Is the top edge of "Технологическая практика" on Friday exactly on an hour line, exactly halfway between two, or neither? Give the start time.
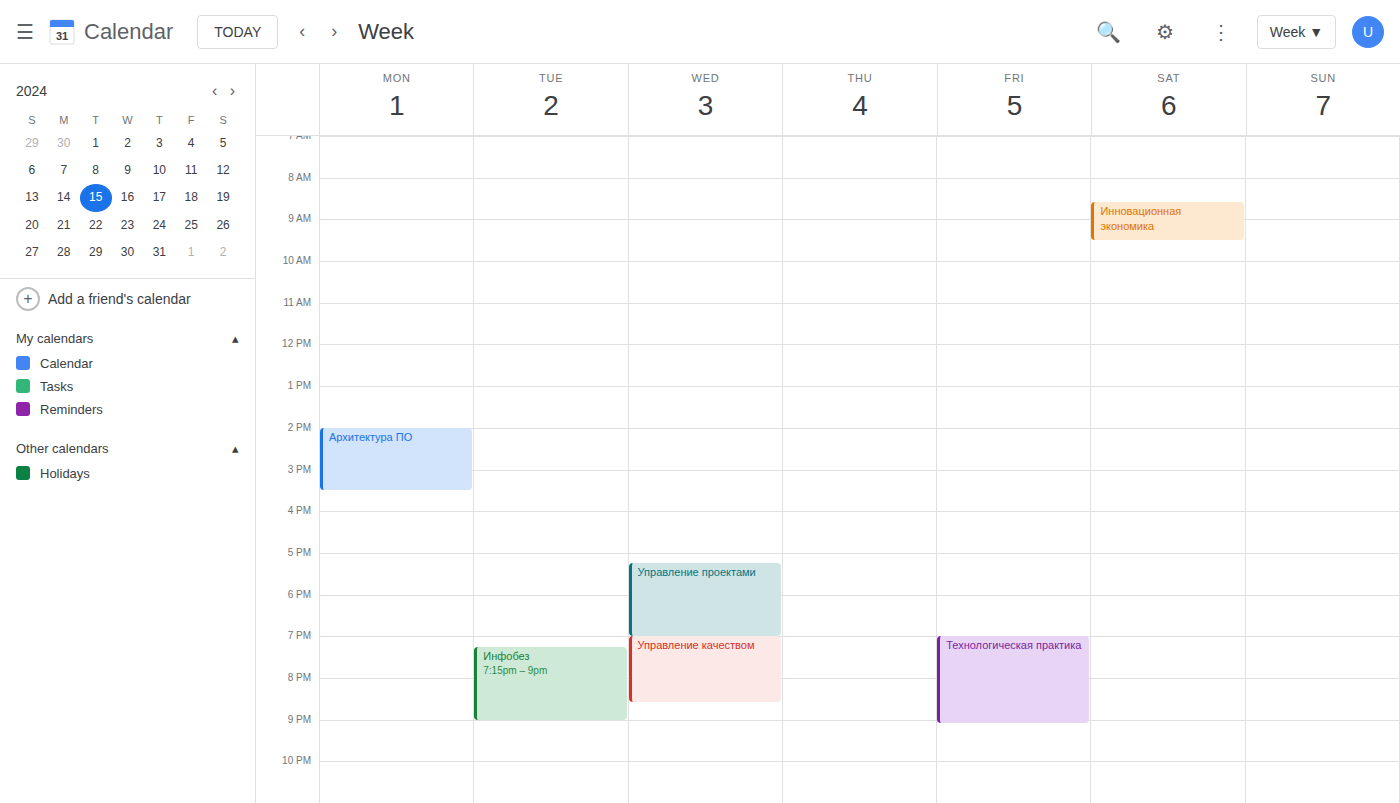
7:00 PM -- exactly on the 7 PM line.